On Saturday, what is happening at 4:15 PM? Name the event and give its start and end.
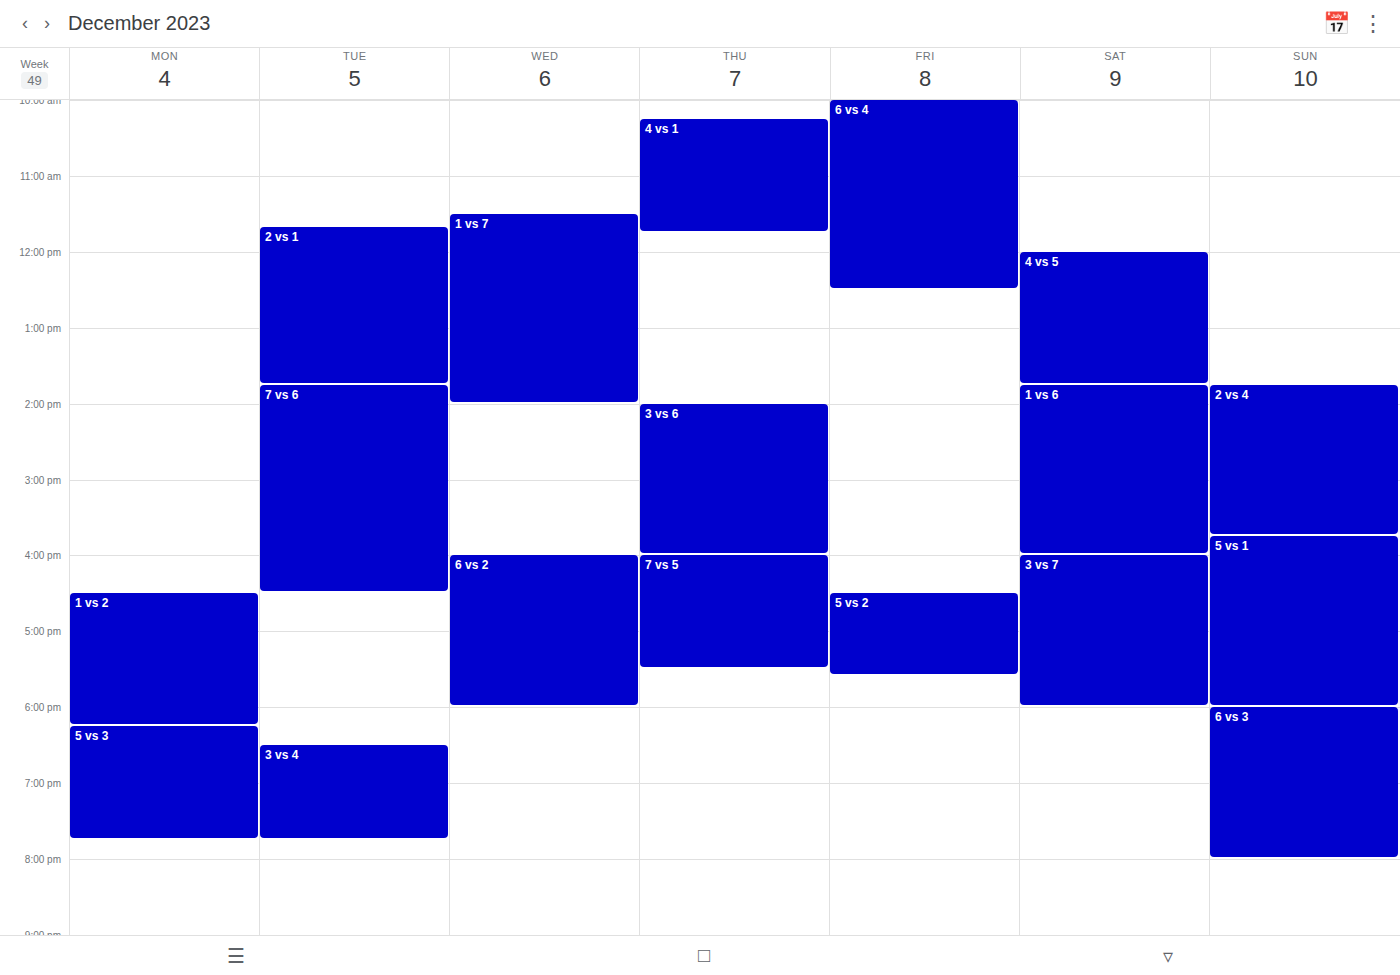
"3 vs 7", 4:00 PM to 6:00 PM